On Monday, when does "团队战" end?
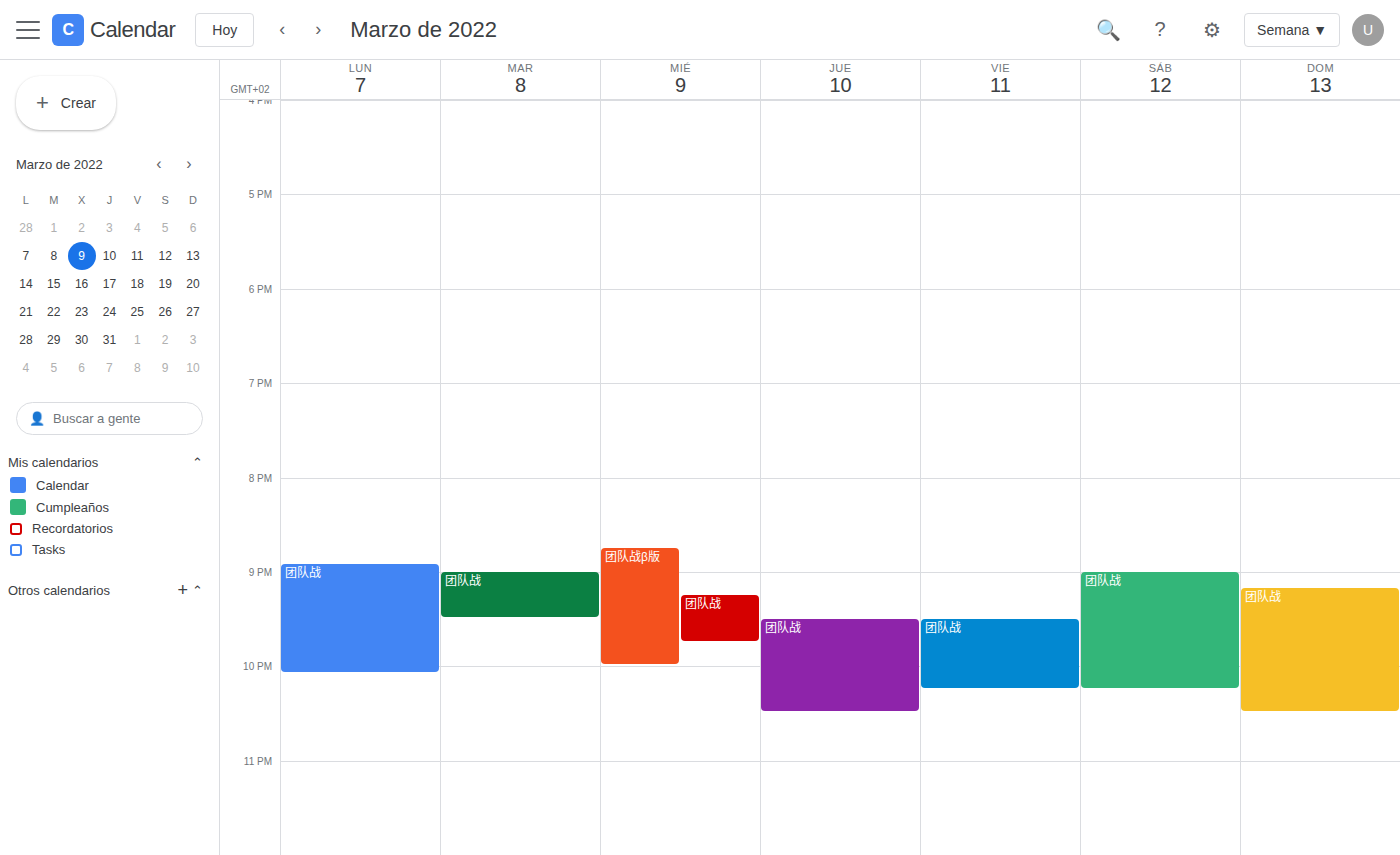
10:05 PM